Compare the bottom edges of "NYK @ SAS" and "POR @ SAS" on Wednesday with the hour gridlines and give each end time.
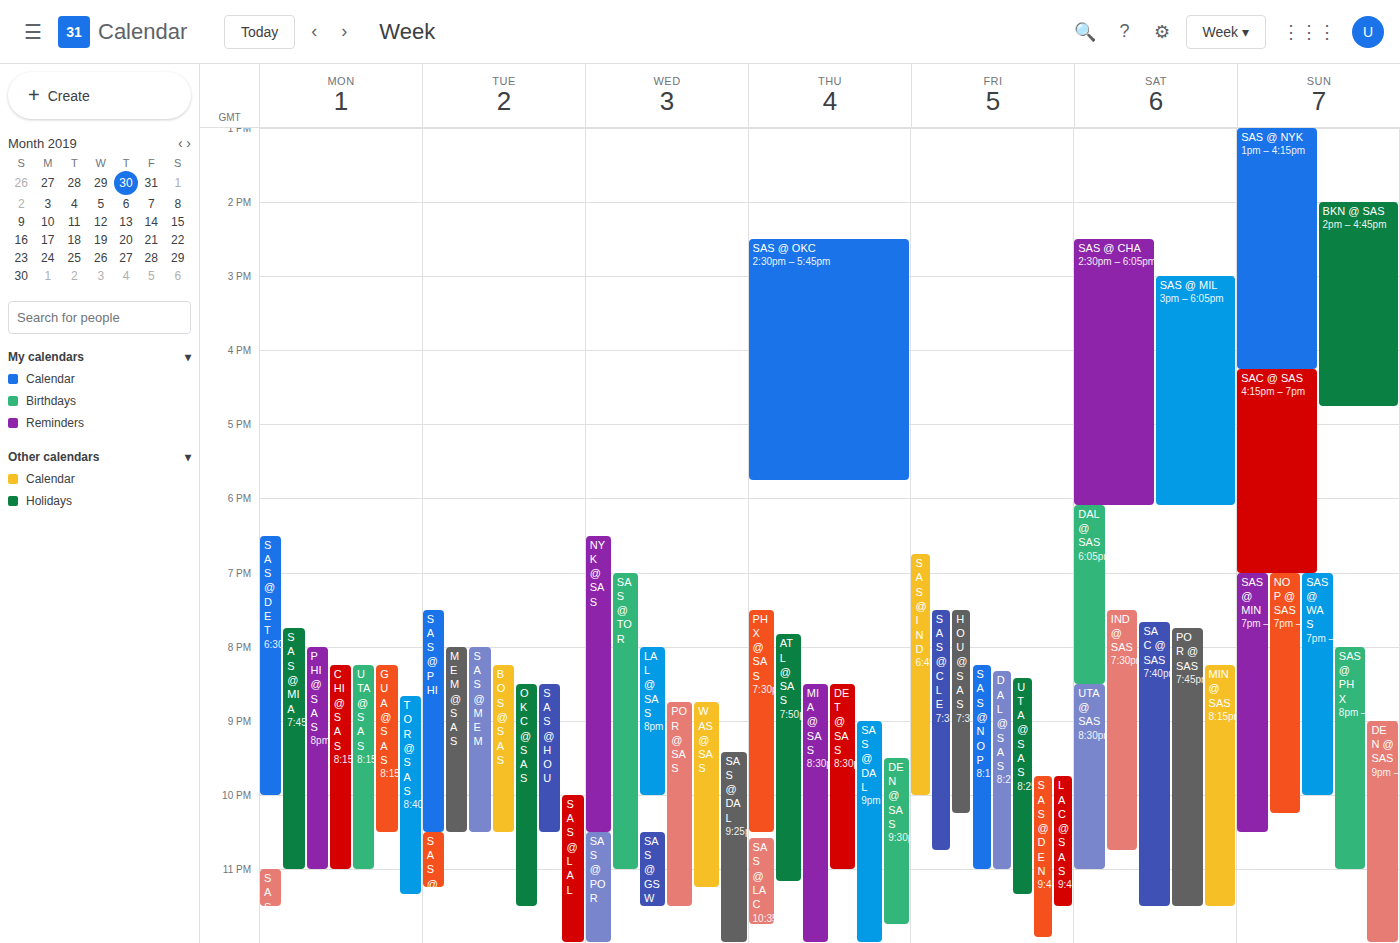
"NYK @ SAS": 22:30, halfway between the 22:00 and 23:00 lines. "POR @ SAS": 23:30, halfway between the 23:00 and 24:00 lines.